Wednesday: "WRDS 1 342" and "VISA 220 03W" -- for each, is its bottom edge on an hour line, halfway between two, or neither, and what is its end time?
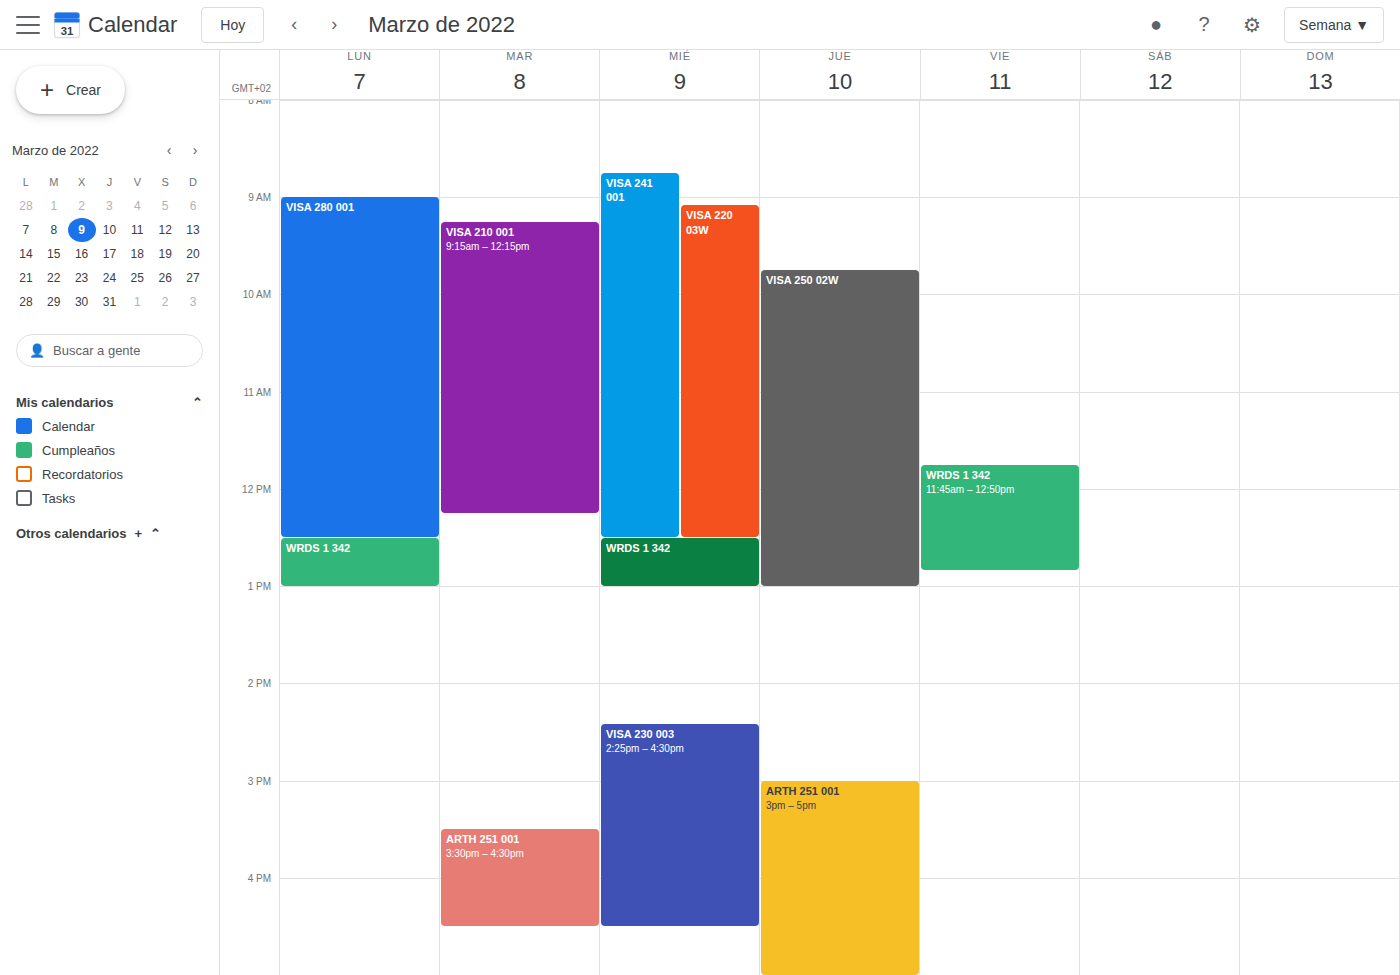
"WRDS 1 342": 1:00 PM, exactly on the 1 PM line. "VISA 220 03W": 12:30 PM, halfway between the 12 PM and 1 PM lines.